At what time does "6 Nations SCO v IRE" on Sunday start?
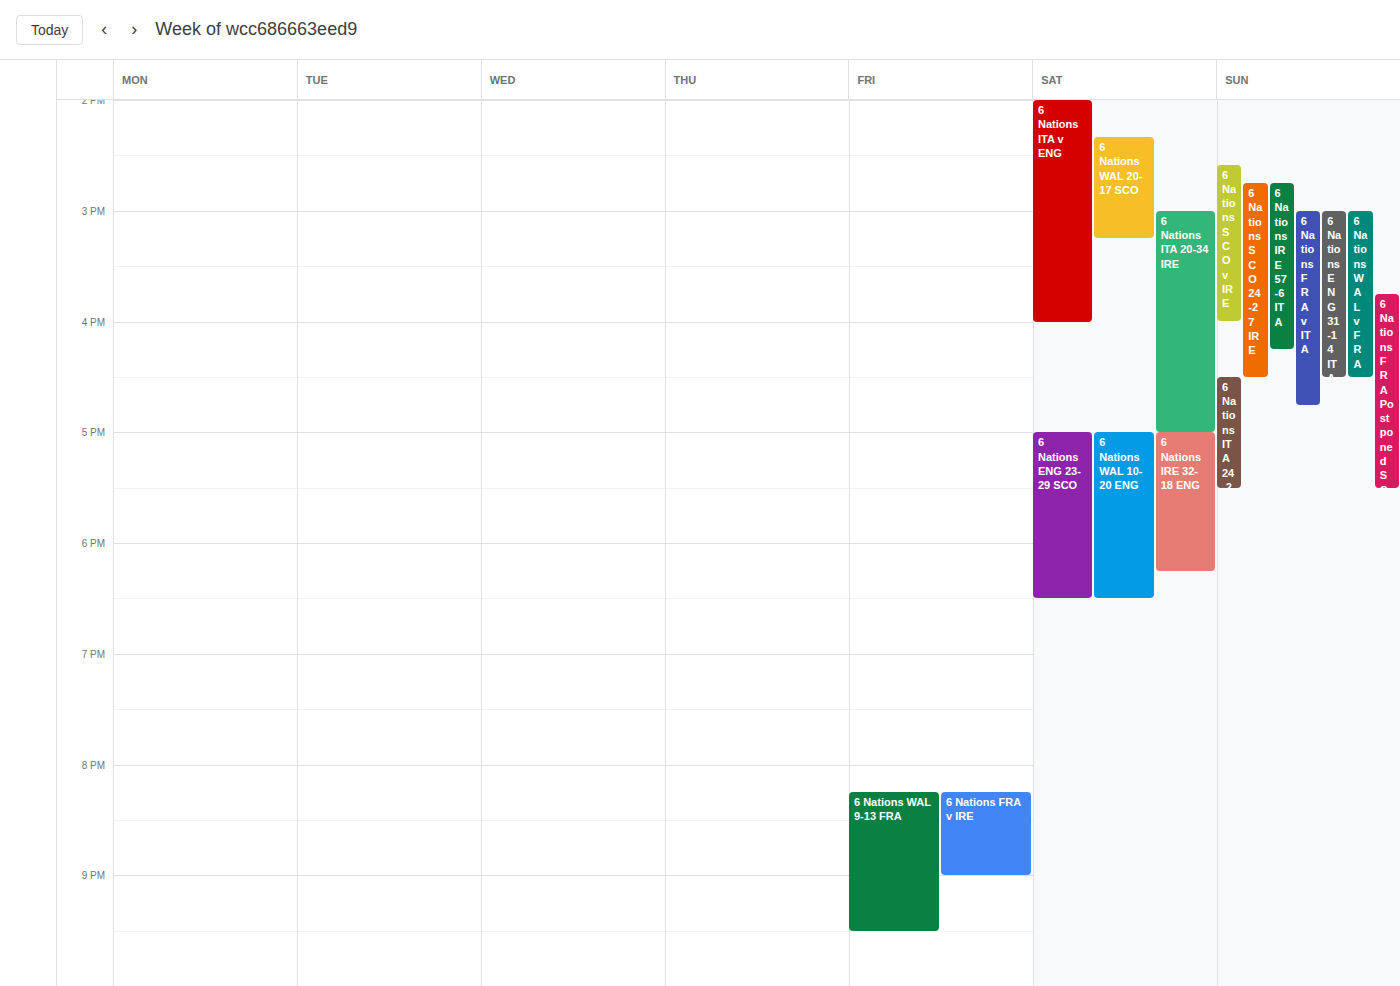
2:35 PM